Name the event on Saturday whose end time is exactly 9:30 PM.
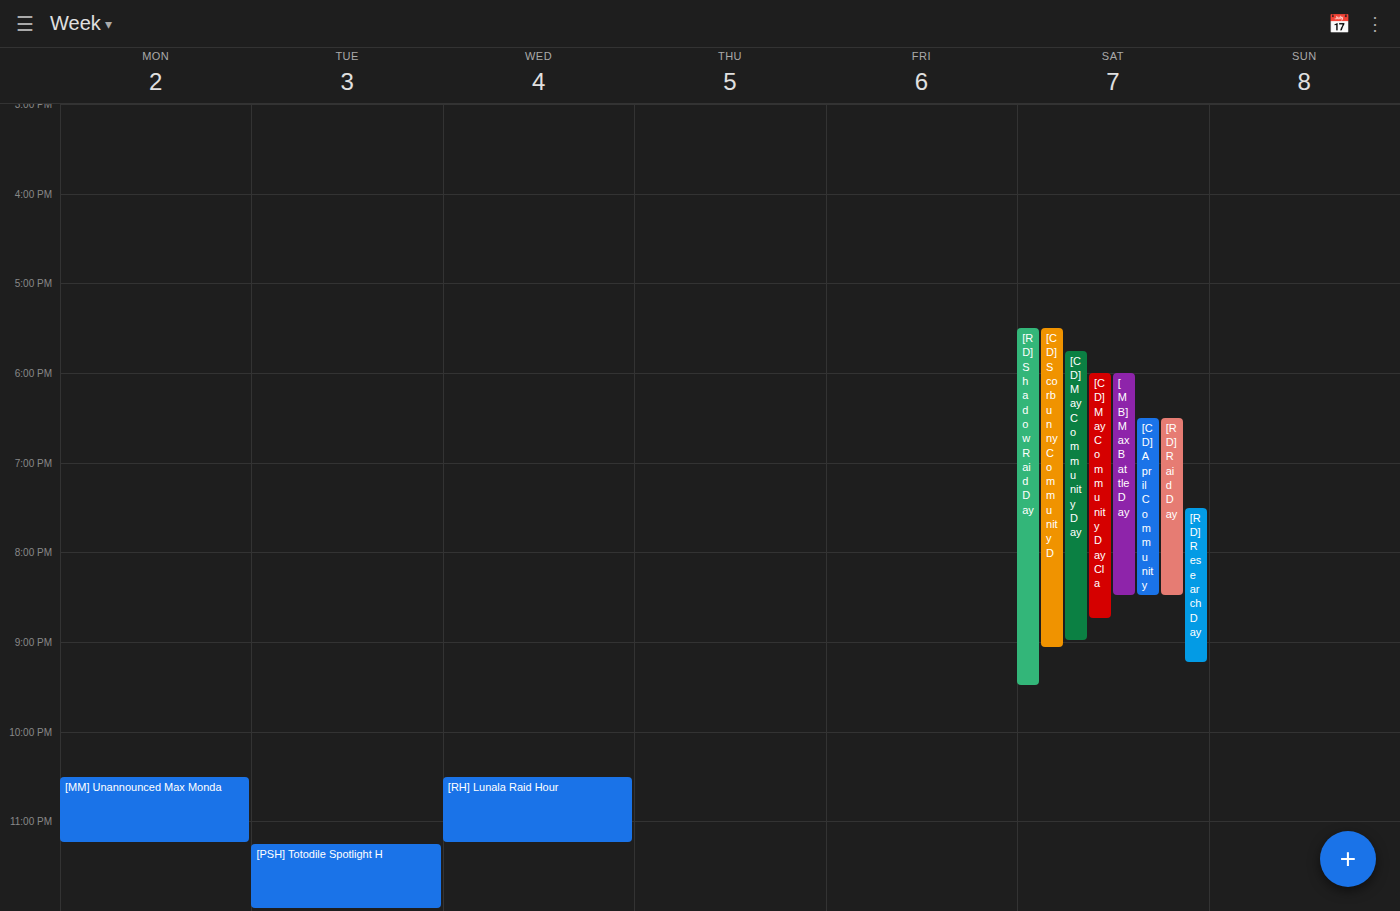
"[RD] Shadow Raid Day"